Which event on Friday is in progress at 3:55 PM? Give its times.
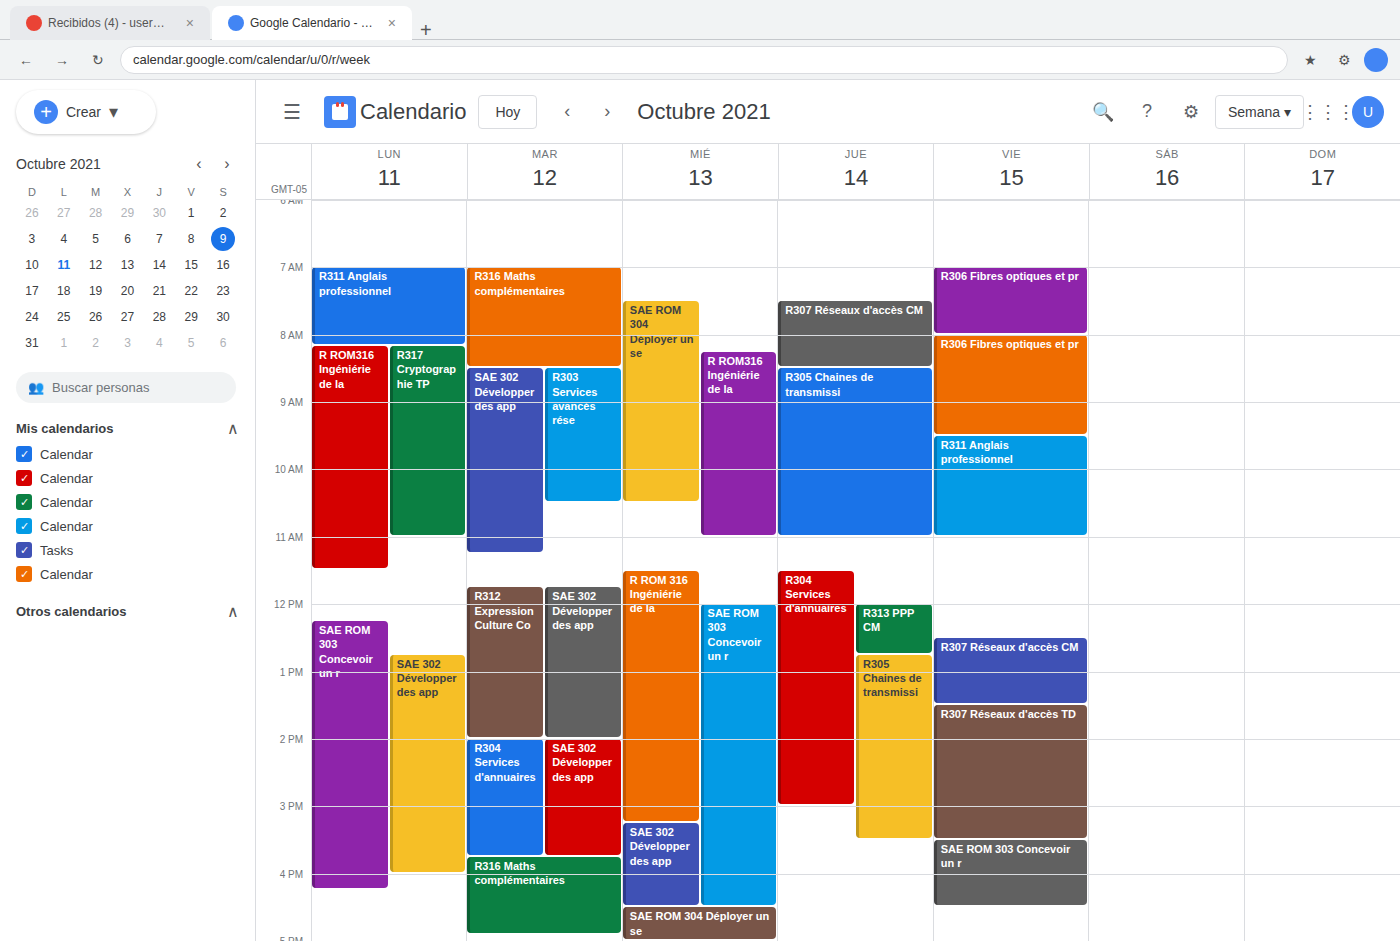
"SAE ROM 303 Concevoir un r", 3:30 PM to 4:30 PM